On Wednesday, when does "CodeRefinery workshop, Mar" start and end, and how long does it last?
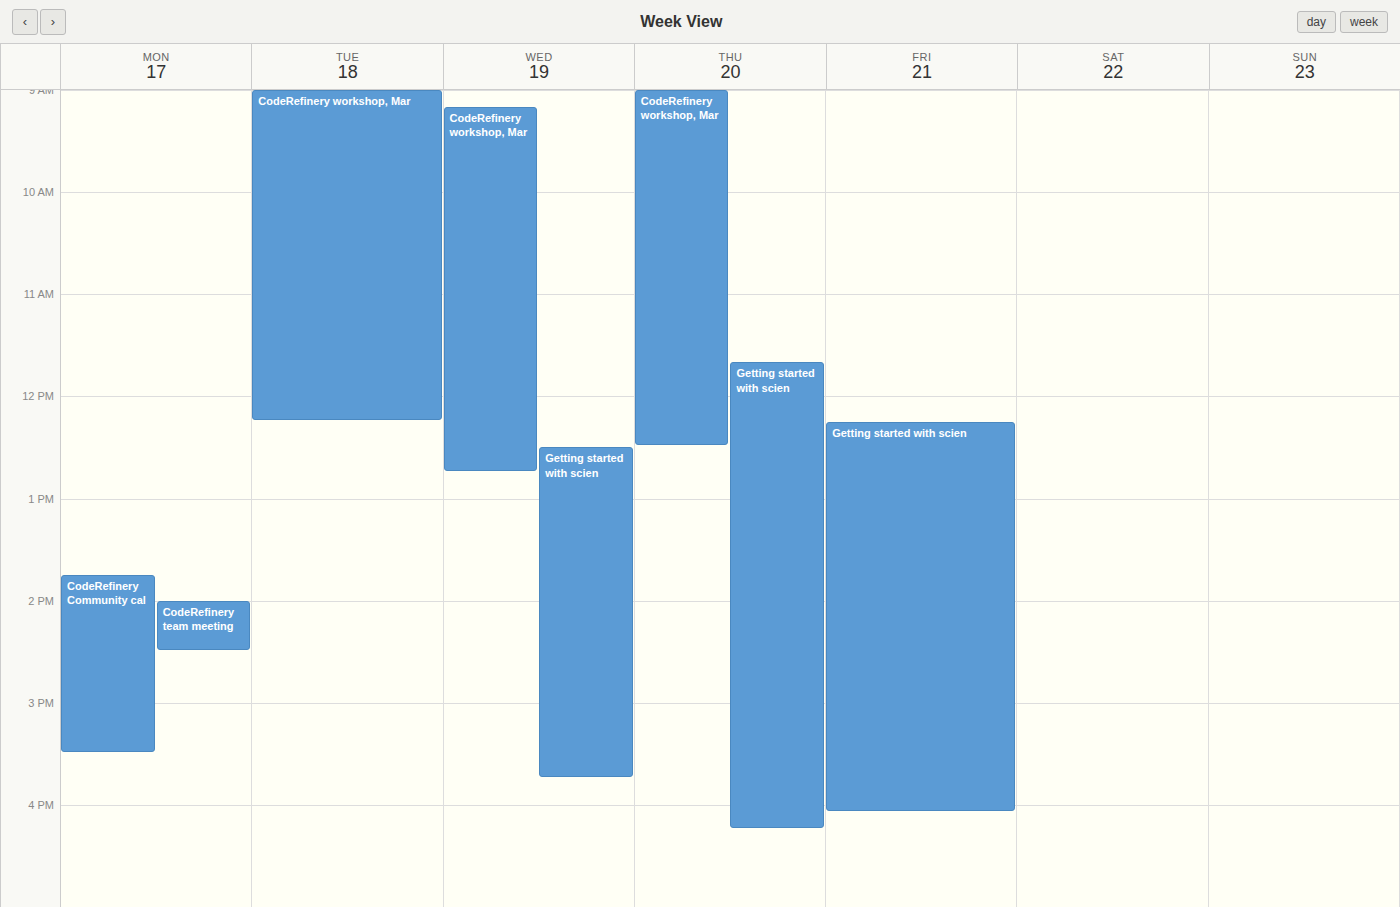
9:10 AM to 12:45 PM, 3 hours 35 minutes